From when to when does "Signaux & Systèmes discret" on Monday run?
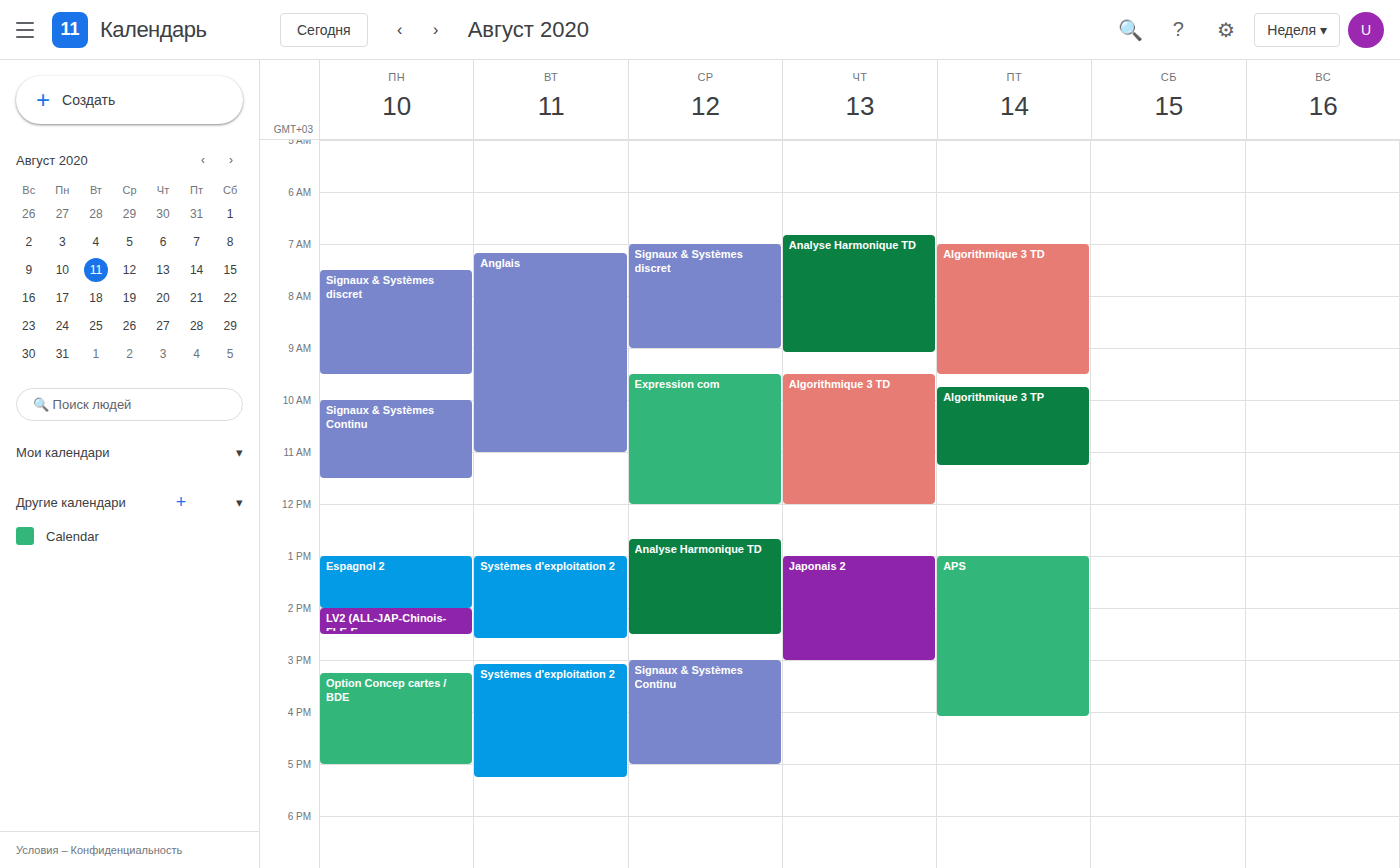
7:30 AM to 9:30 AM